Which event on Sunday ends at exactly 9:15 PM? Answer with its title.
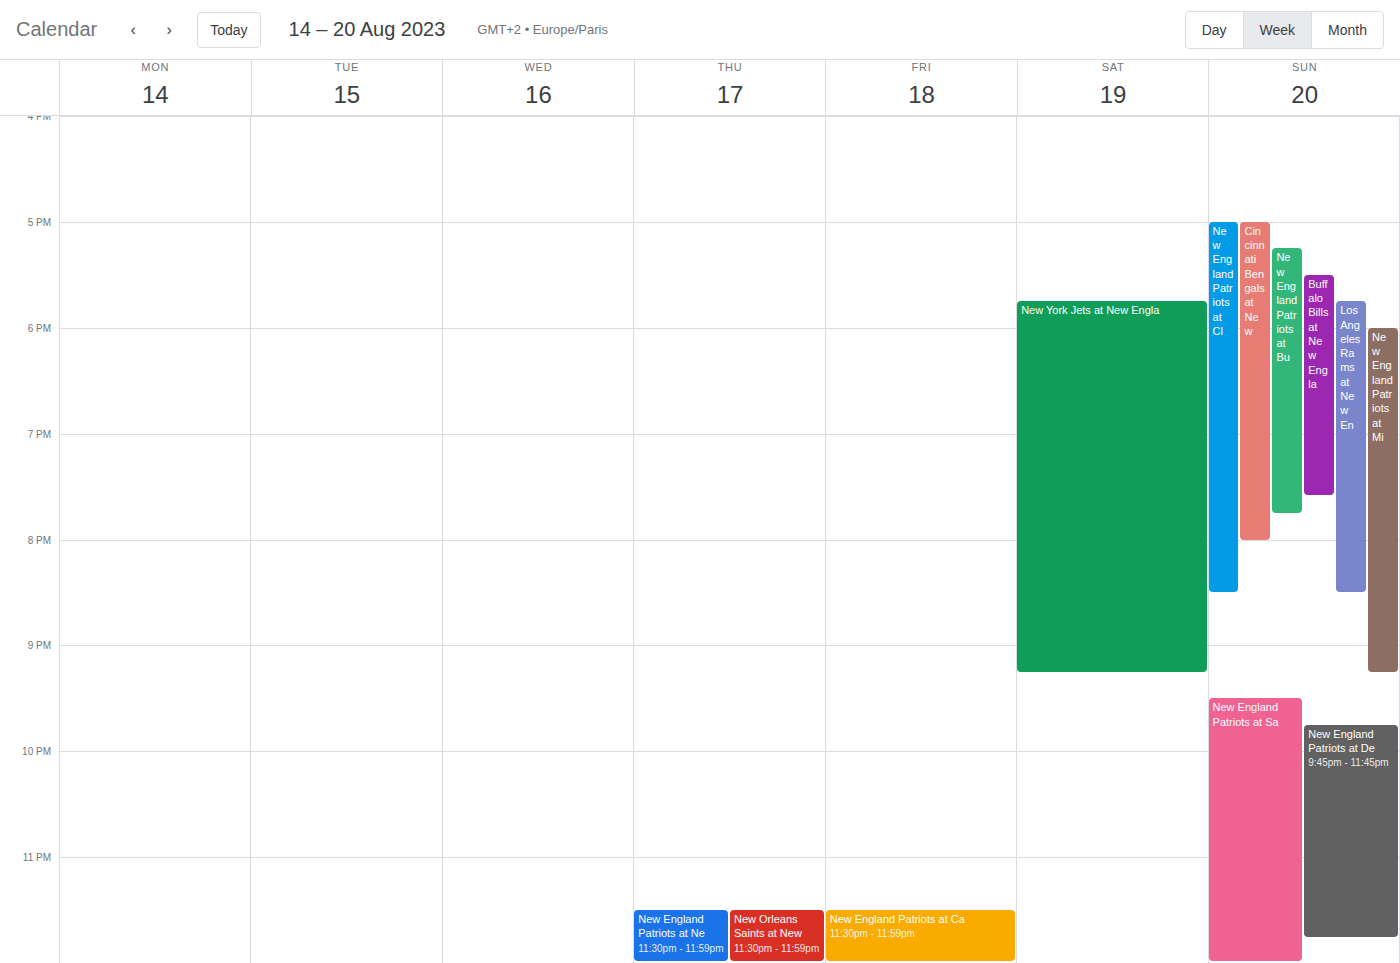
"New England Patriots at Mi"